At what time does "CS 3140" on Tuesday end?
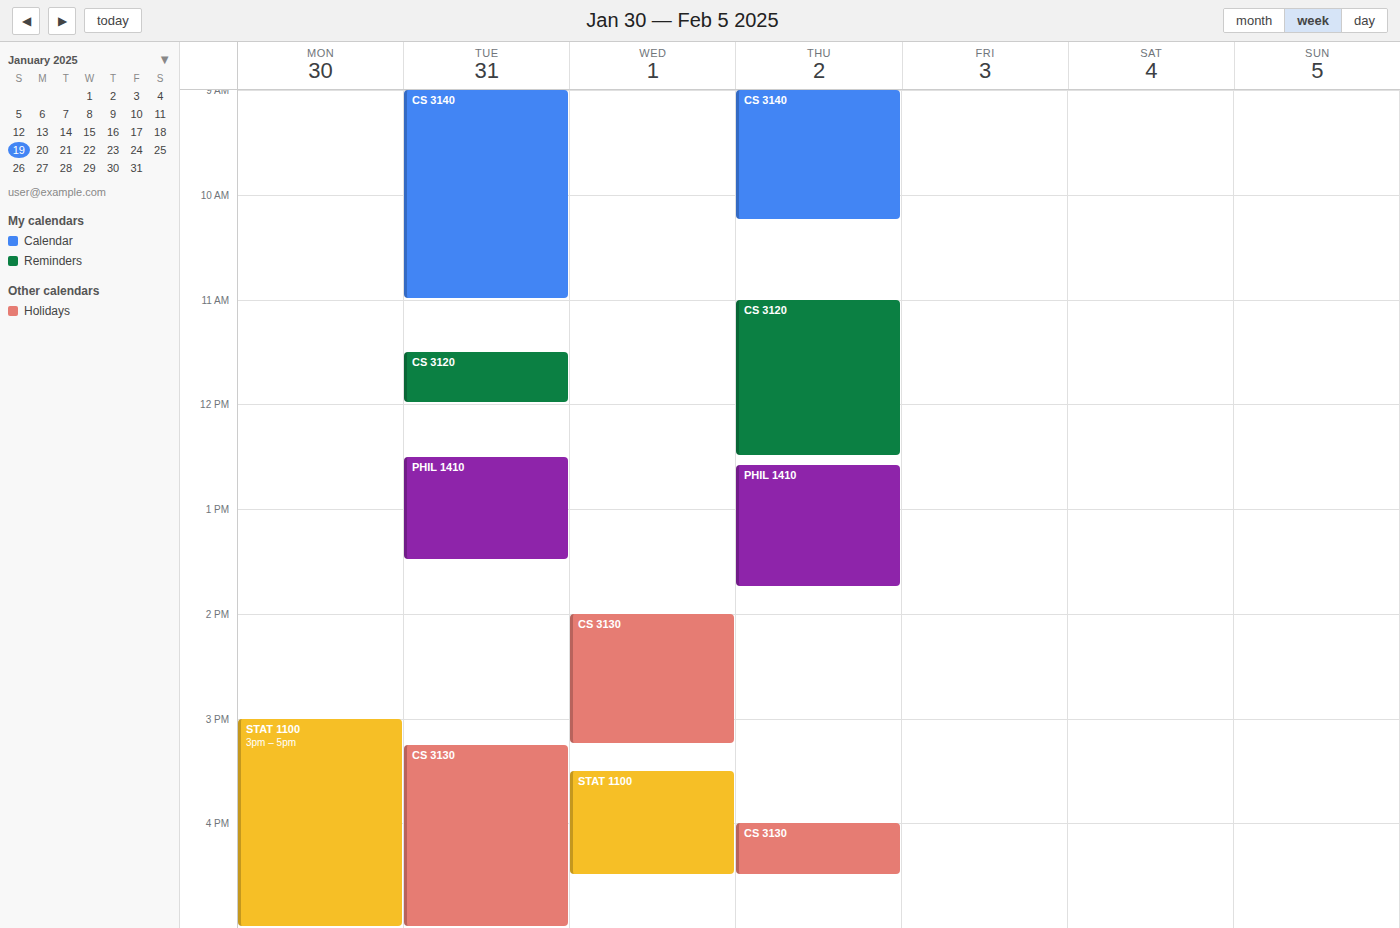
11:00 AM